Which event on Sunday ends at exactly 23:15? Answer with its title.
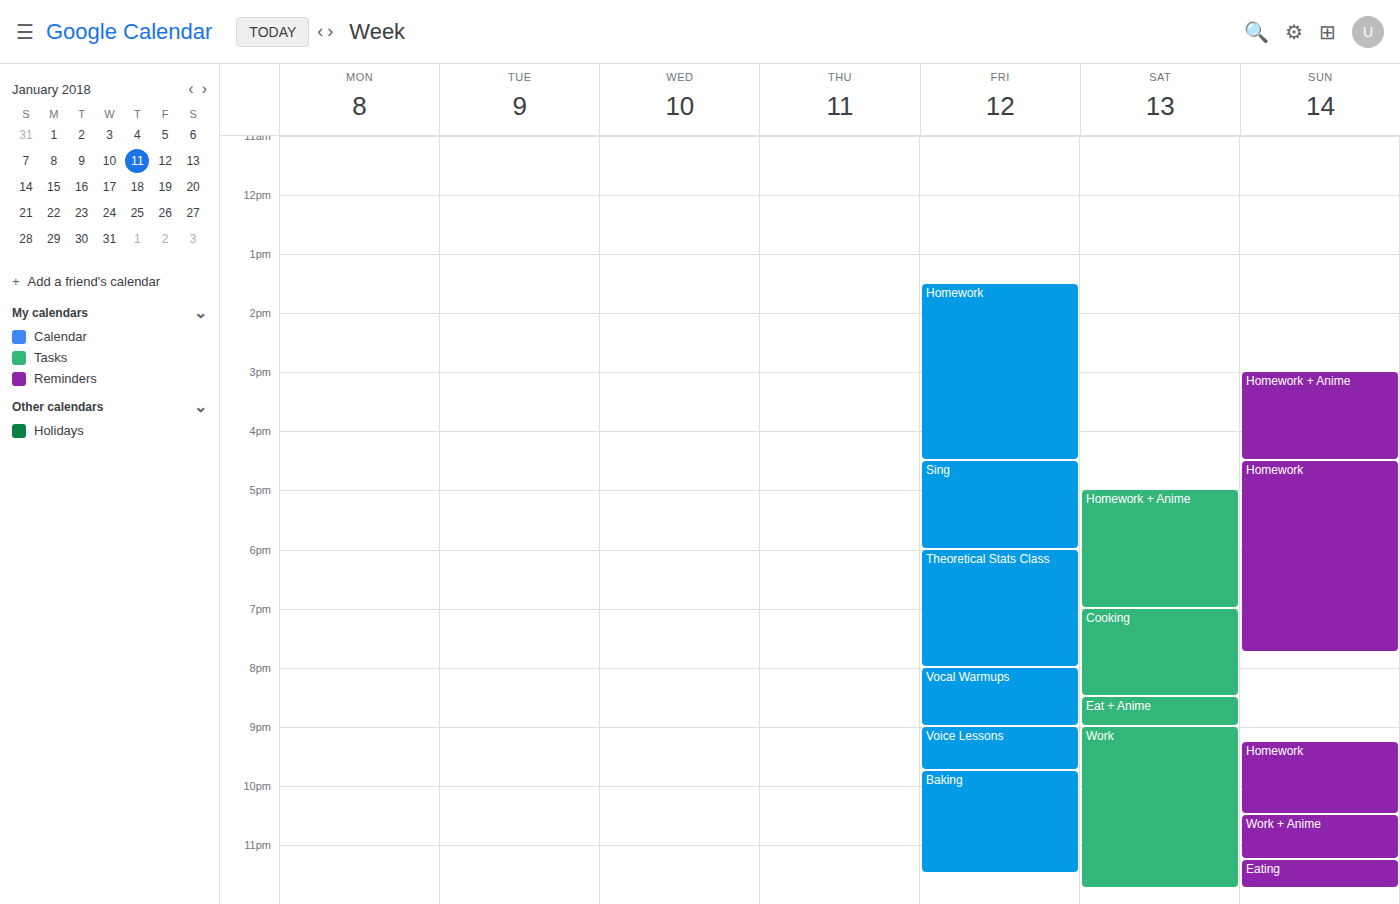
"Work + Anime"